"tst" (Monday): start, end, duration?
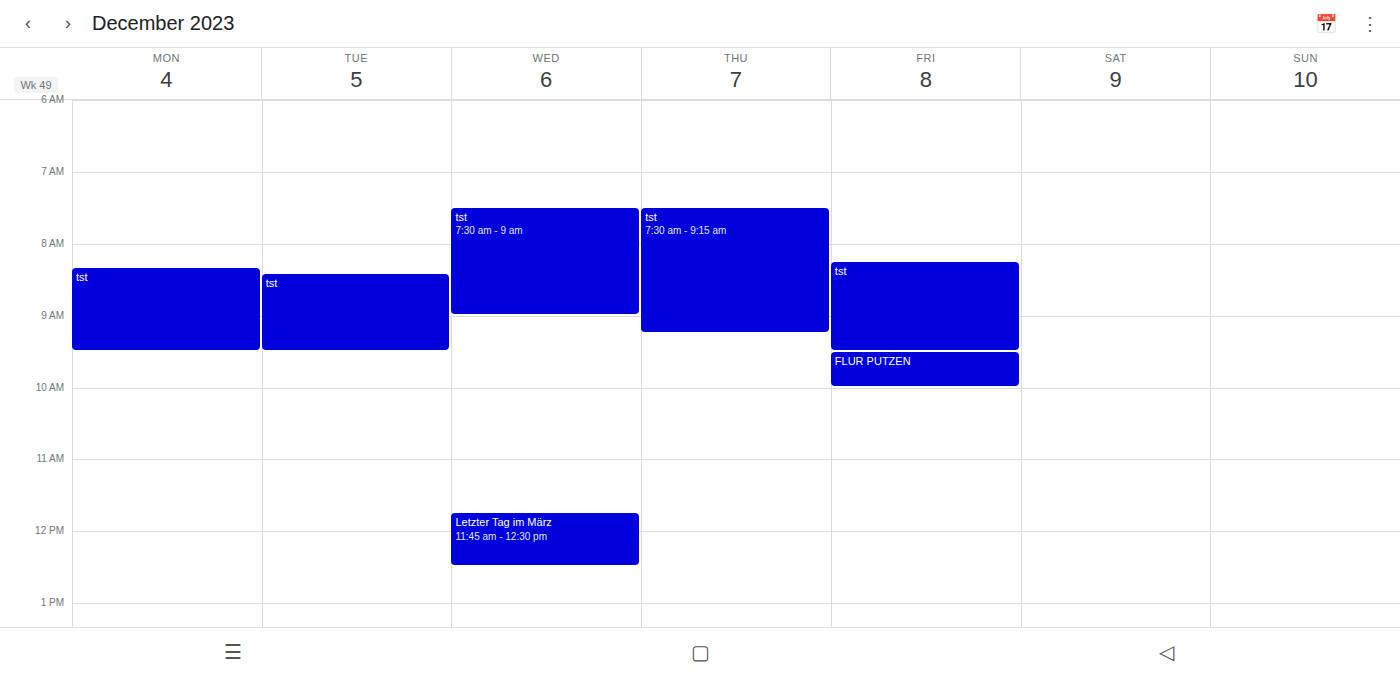
8:20 AM to 9:30 AM, 1 hour 10 minutes